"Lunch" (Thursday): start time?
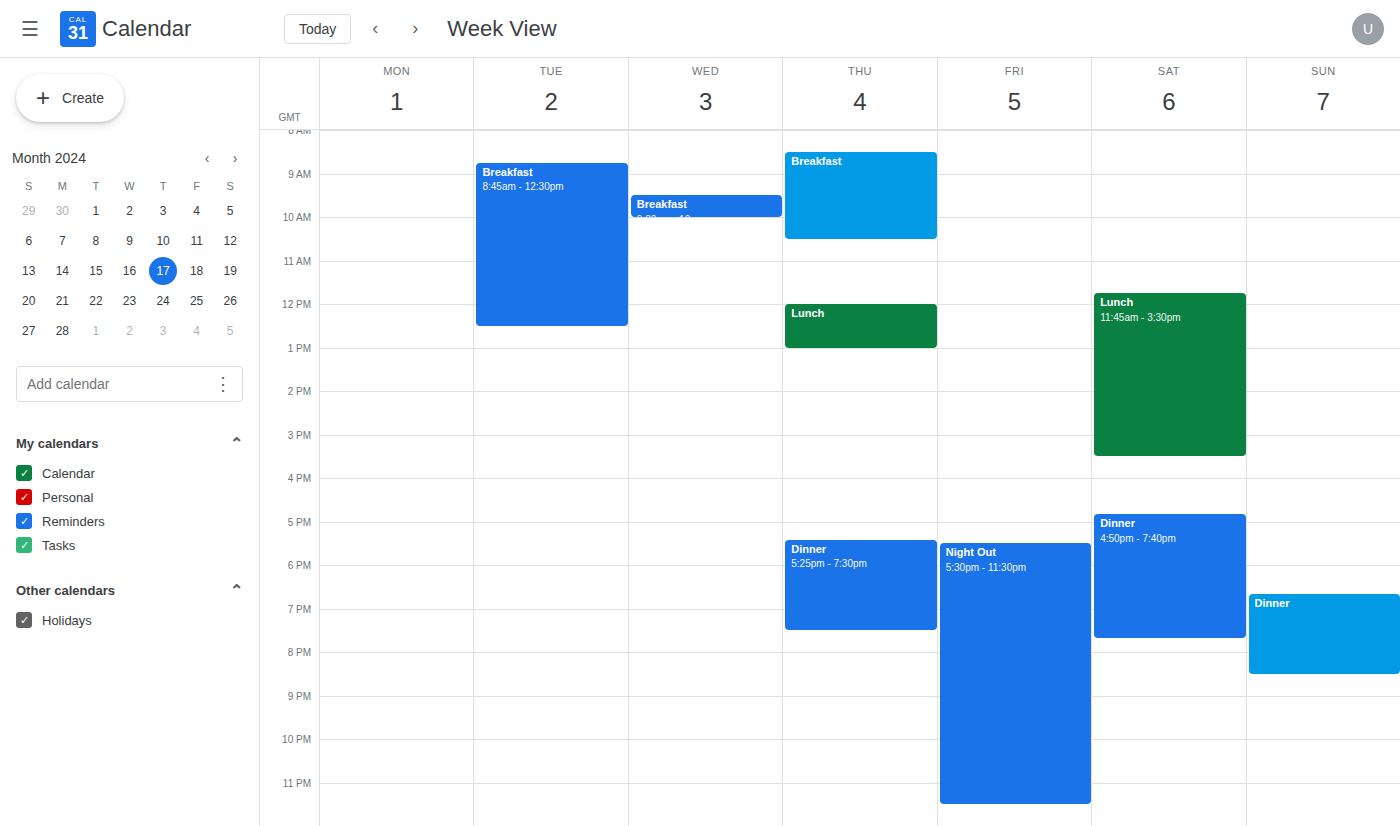
12:00 PM